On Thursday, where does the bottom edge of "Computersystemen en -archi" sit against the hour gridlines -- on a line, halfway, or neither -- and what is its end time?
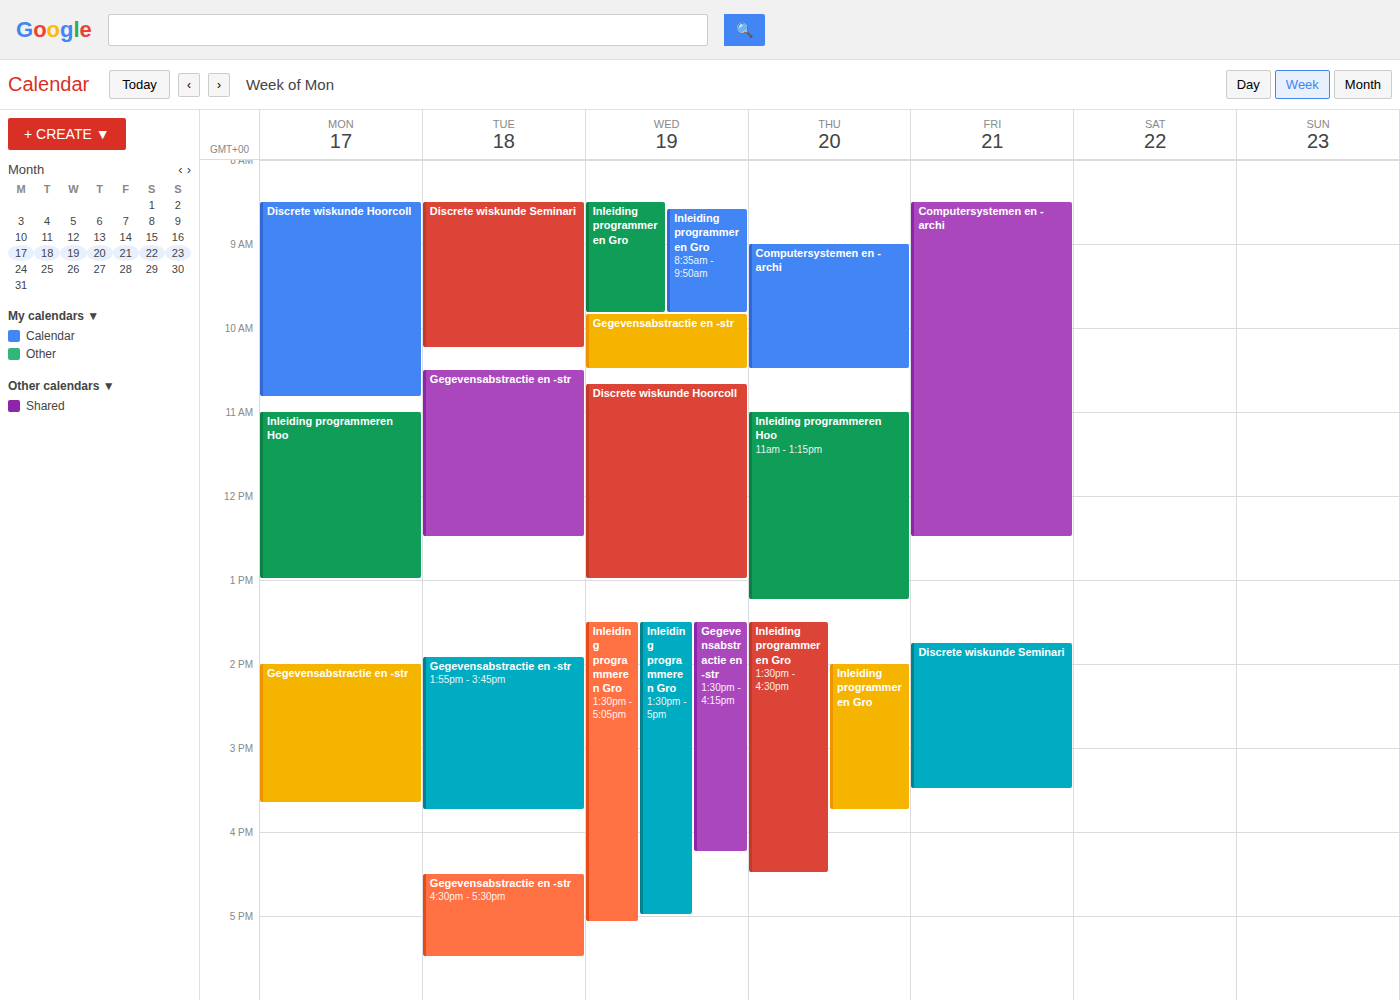
10:30 AM -- halfway between the 10 AM and 11 AM lines.